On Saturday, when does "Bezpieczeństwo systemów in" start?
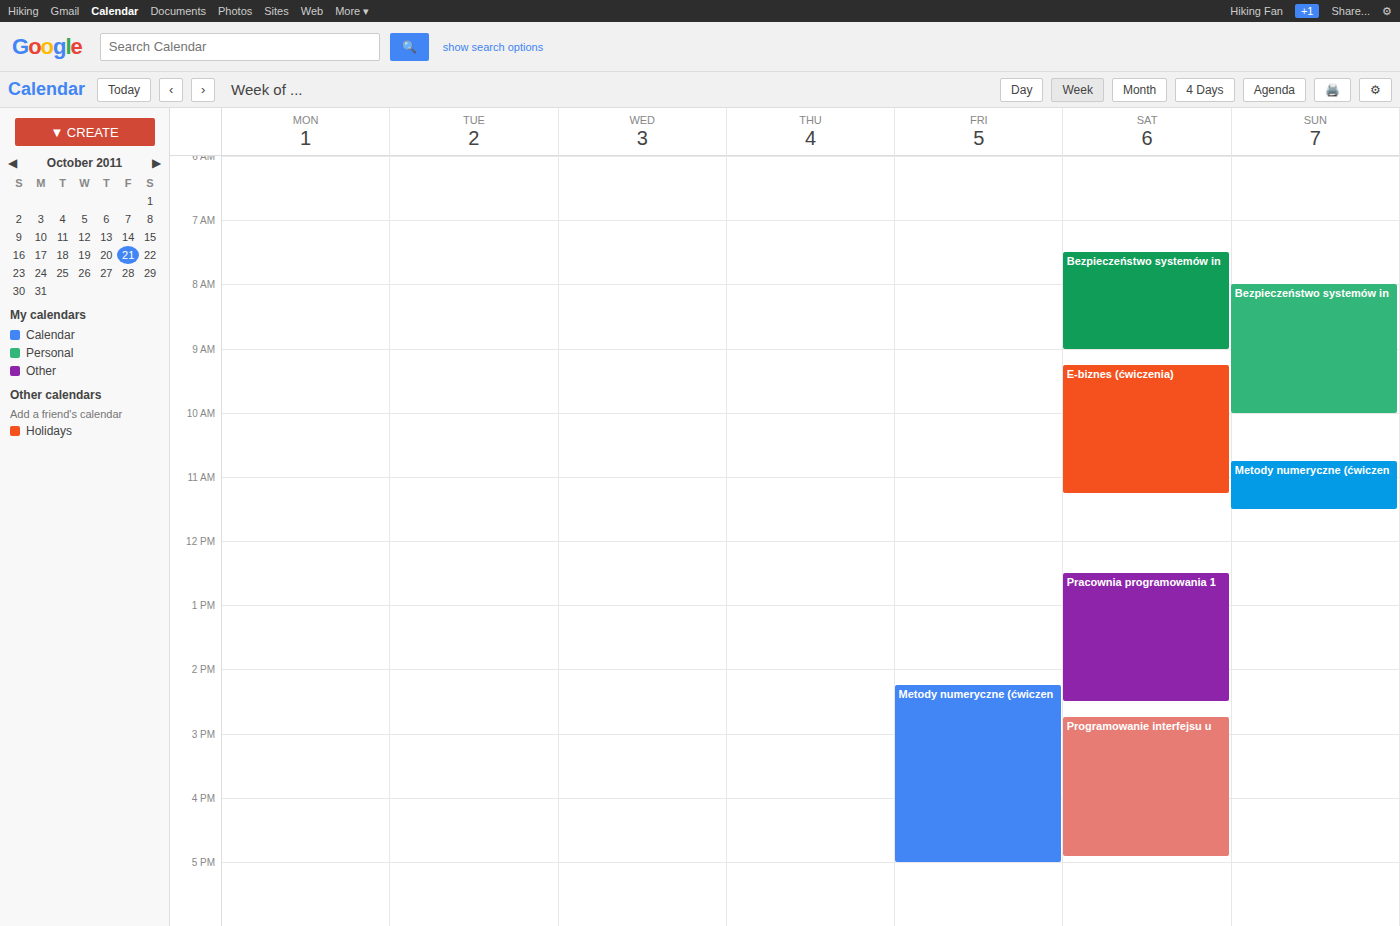
7:30 AM